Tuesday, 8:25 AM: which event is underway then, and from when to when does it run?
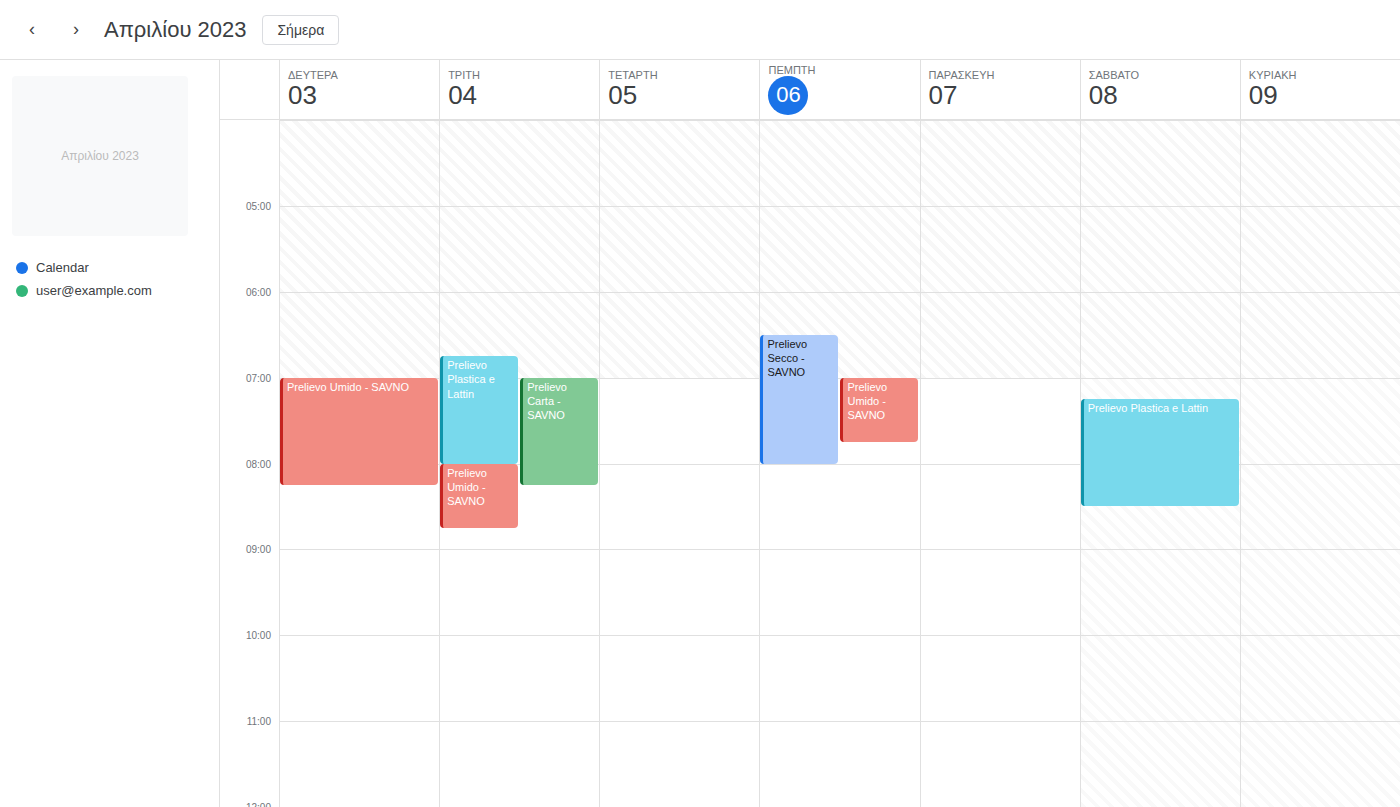
"Prelievo Umido - SAVNO", 8:00 AM to 8:45 AM